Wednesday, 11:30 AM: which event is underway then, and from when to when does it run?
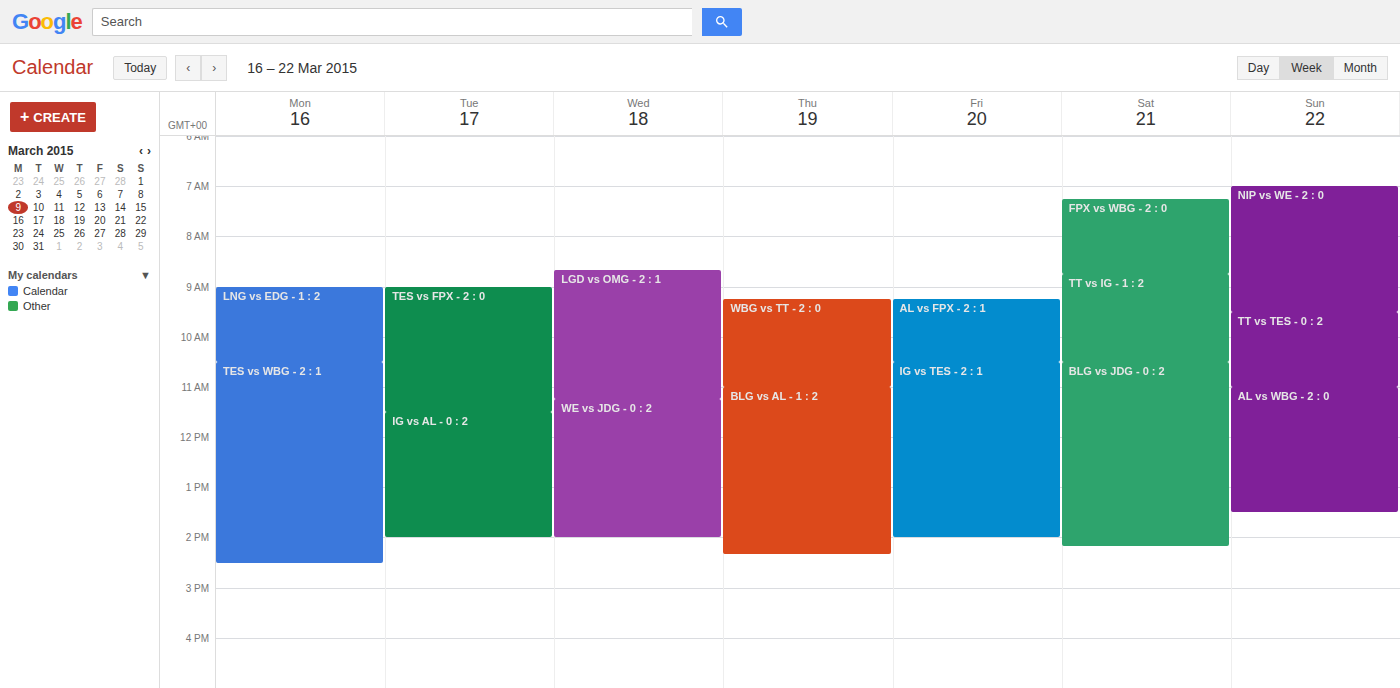
"WE vs JDG - 0 : 2", 11:15 AM to 2:00 PM